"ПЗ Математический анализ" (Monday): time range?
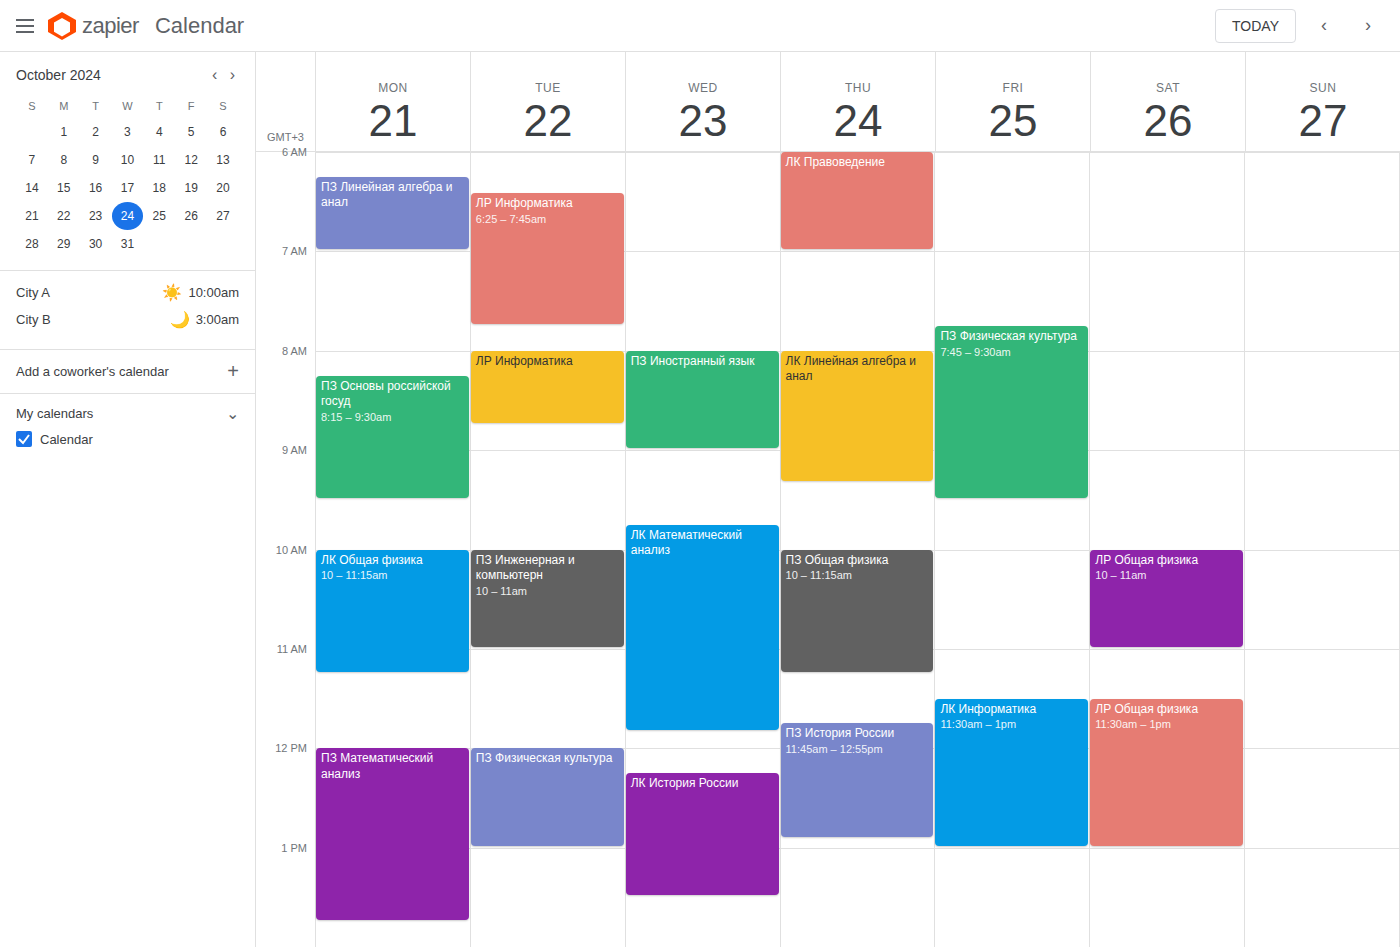
12:00 PM to 1:45 PM